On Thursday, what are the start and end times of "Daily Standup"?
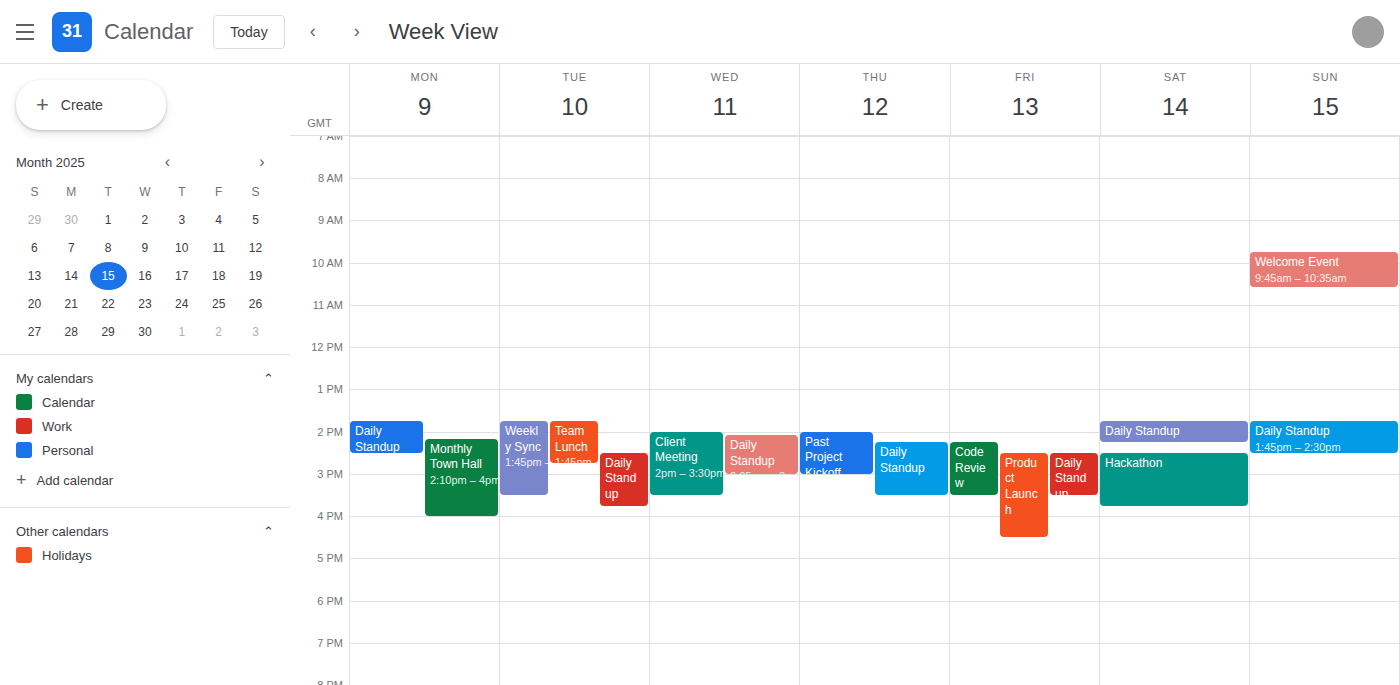
2:15 PM to 3:30 PM